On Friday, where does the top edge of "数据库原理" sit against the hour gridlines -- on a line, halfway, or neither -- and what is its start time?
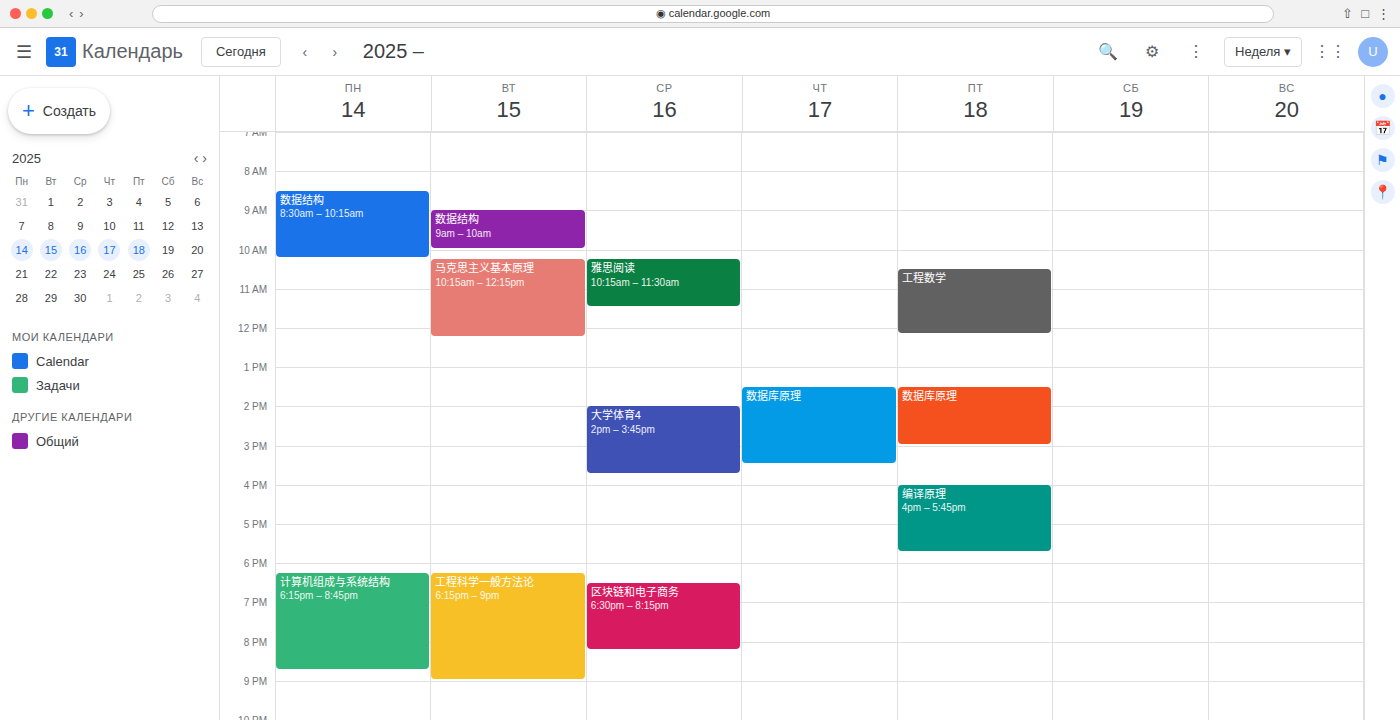
1:30 PM -- halfway between the 1 PM and 2 PM lines.